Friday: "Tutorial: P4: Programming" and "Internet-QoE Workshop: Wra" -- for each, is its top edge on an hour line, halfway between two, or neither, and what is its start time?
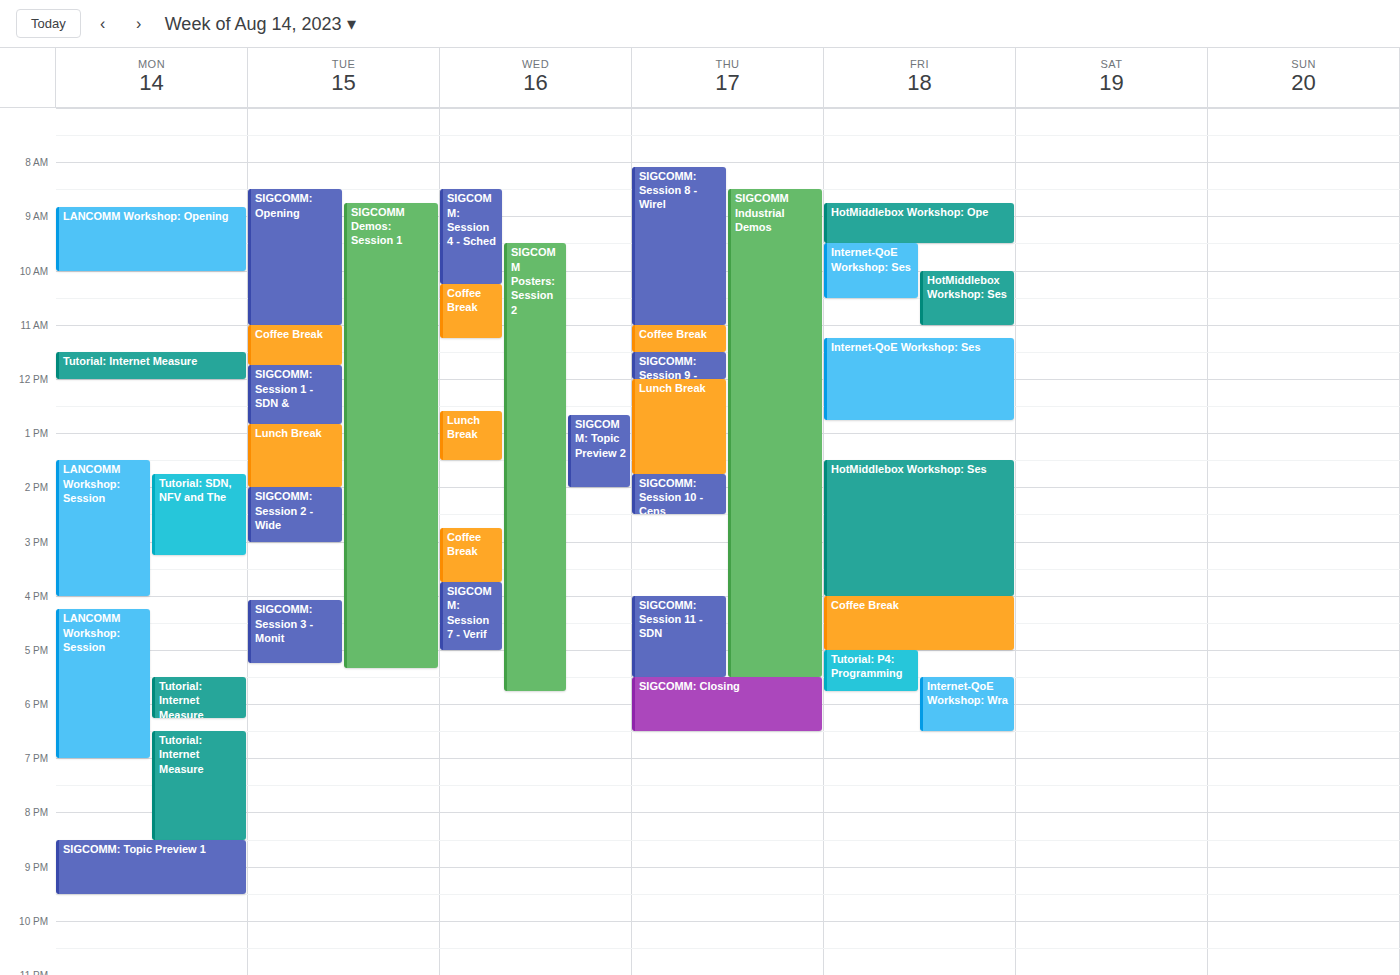
"Tutorial: P4: Programming": 17:00, exactly on the 17:00 line. "Internet-QoE Workshop: Wra": 17:30, halfway between the 17:00 and 18:00 lines.